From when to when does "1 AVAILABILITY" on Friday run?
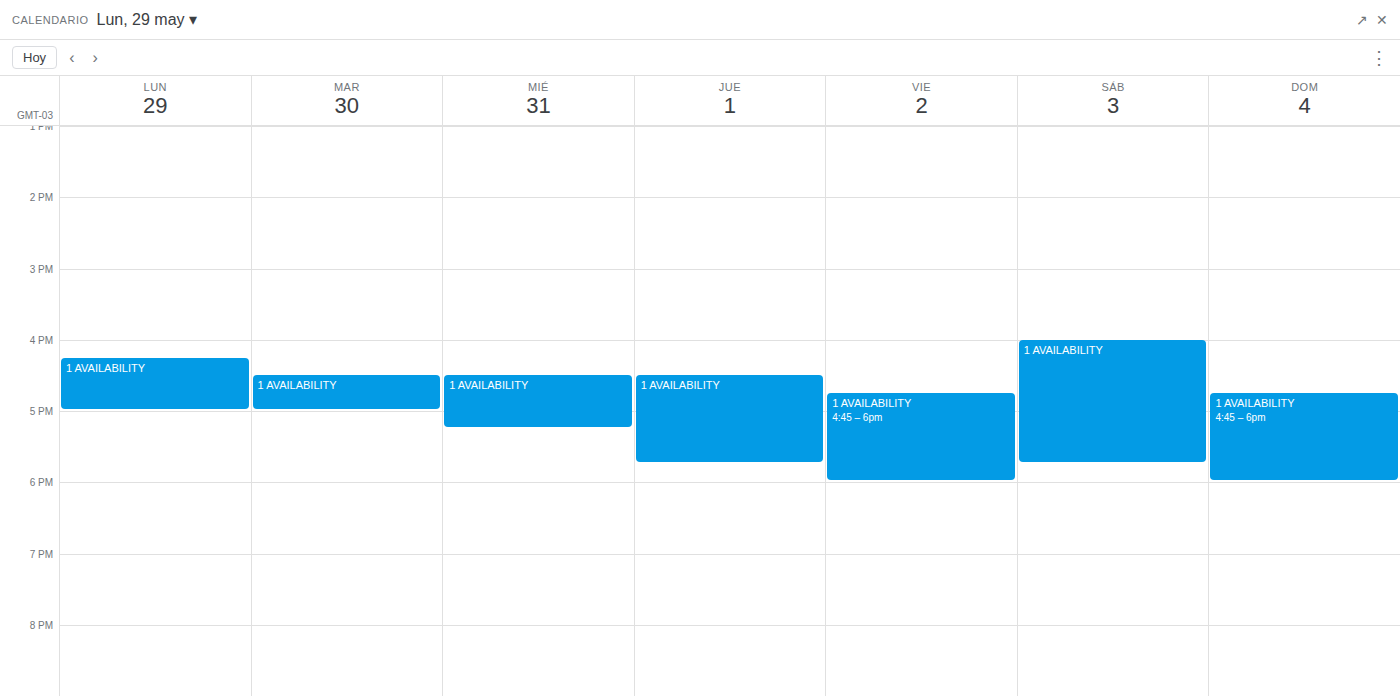
4:45 PM to 6:00 PM